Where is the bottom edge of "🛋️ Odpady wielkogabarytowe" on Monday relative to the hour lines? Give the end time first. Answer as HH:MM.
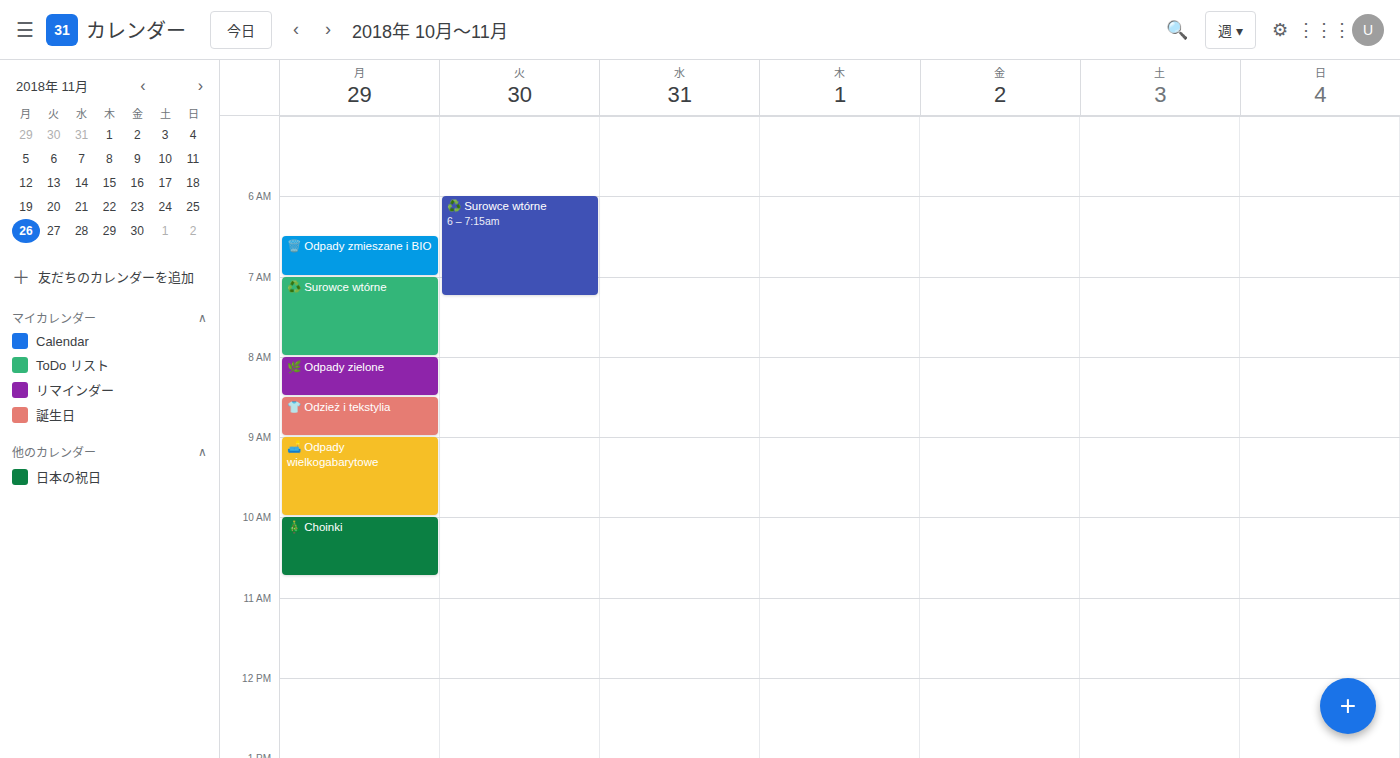
10:00 -- exactly on the 10:00 line.